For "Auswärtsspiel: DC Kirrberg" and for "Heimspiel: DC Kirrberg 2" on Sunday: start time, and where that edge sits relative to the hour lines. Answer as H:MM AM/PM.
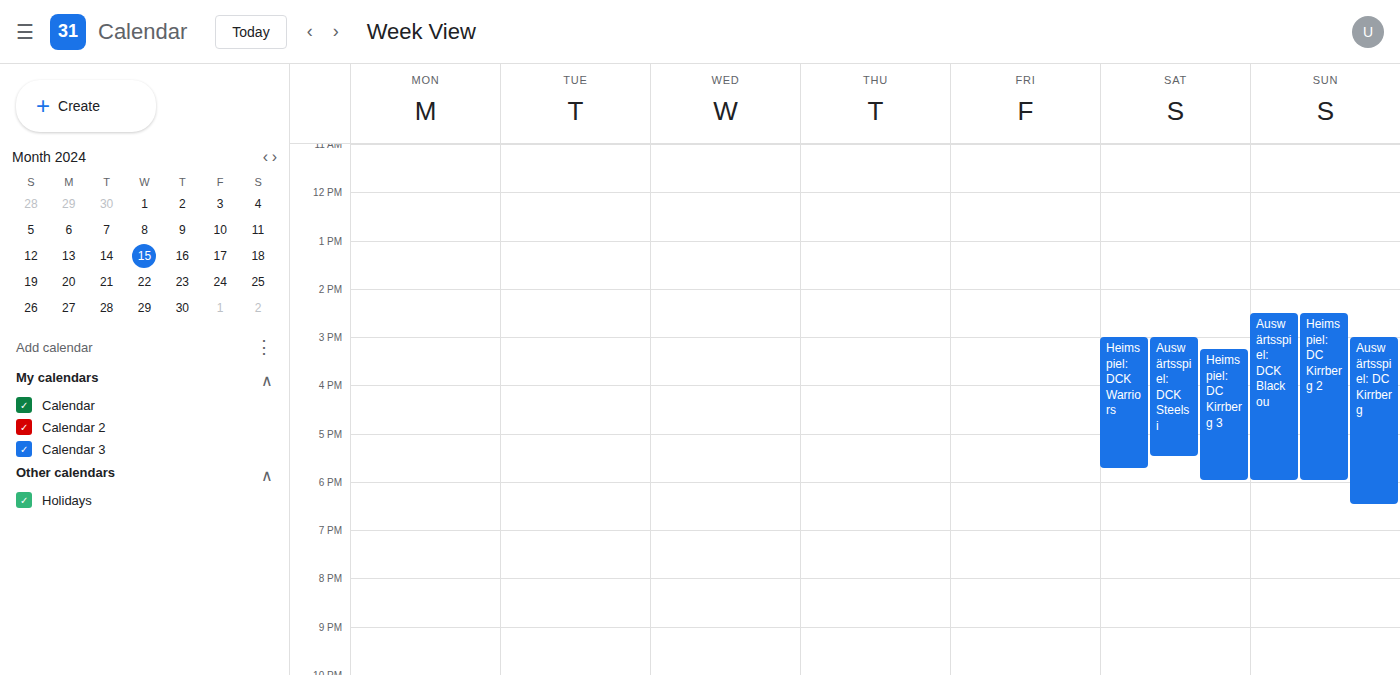
"Auswärtsspiel: DC Kirrberg": 3:00 PM, exactly on the 3 PM line. "Heimspiel: DC Kirrberg 2": 2:30 PM, halfway between the 2 PM and 3 PM lines.